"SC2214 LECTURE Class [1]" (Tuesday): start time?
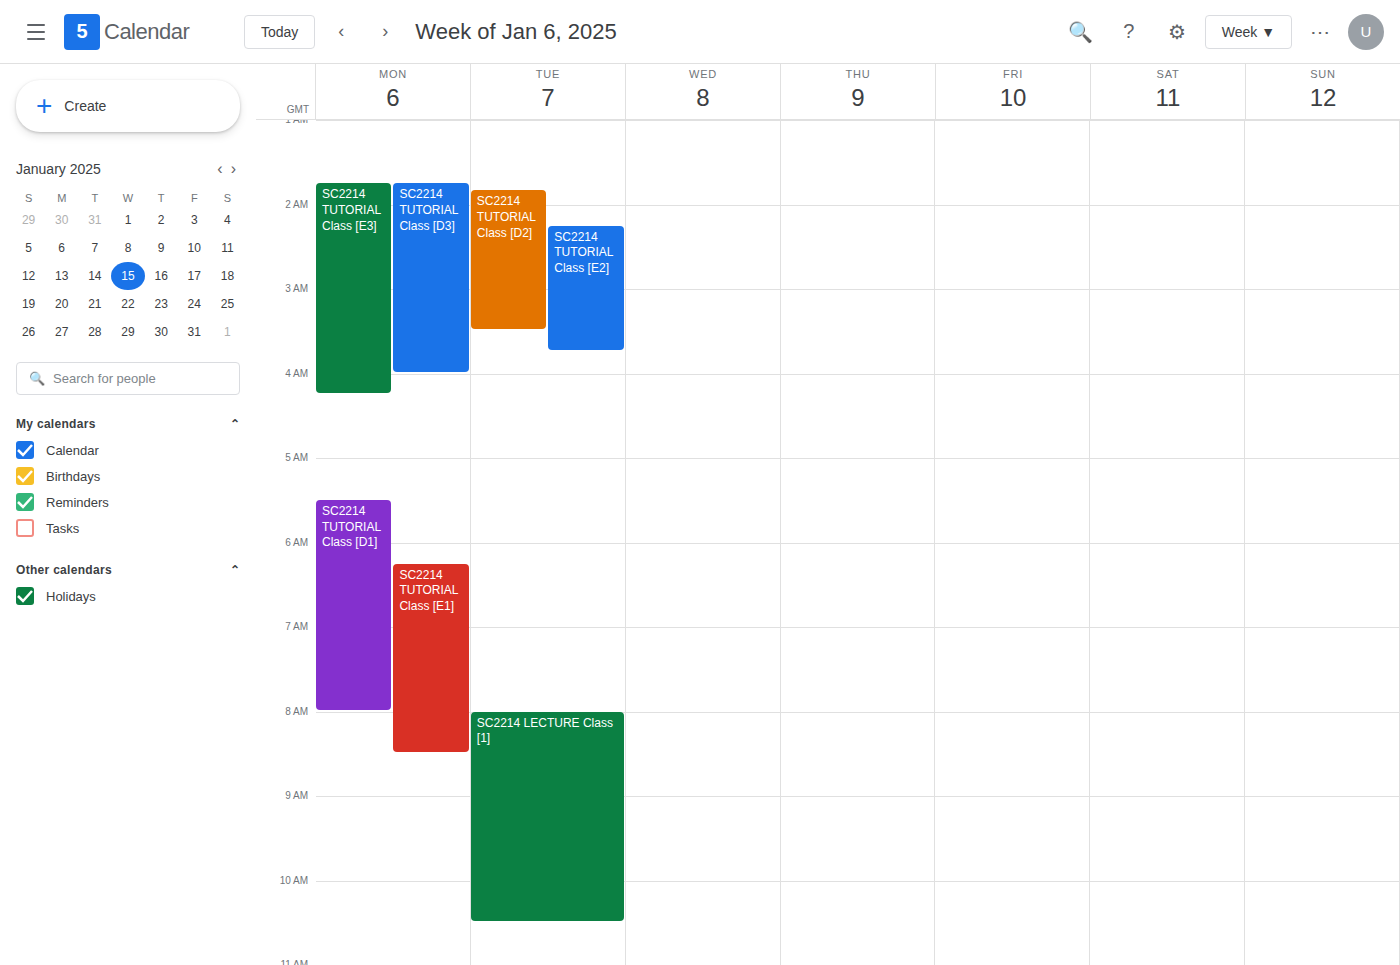
8:00 AM